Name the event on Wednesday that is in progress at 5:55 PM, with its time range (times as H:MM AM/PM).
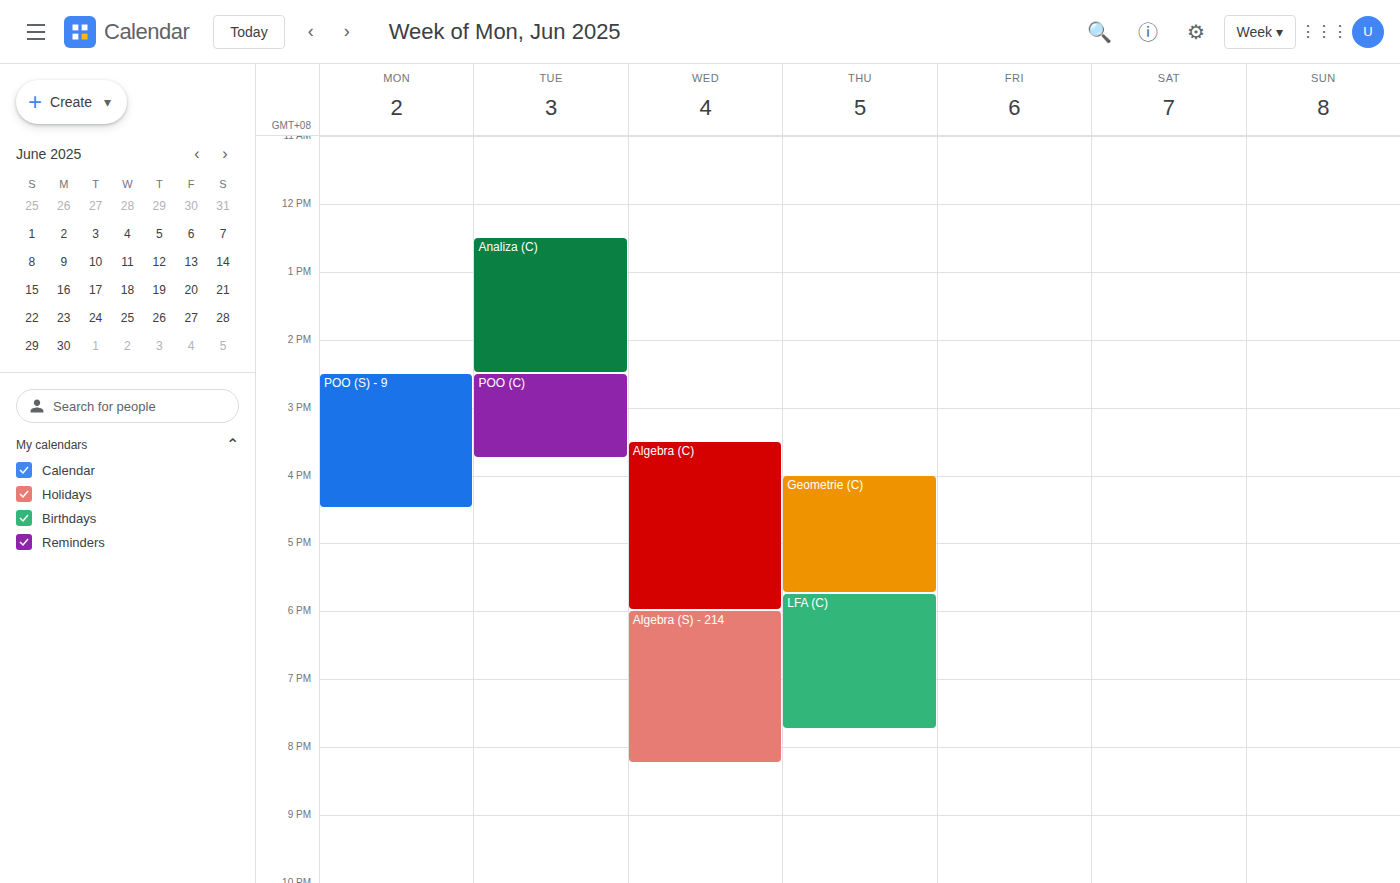
"Algebra (C)", 3:30 PM to 6:00 PM